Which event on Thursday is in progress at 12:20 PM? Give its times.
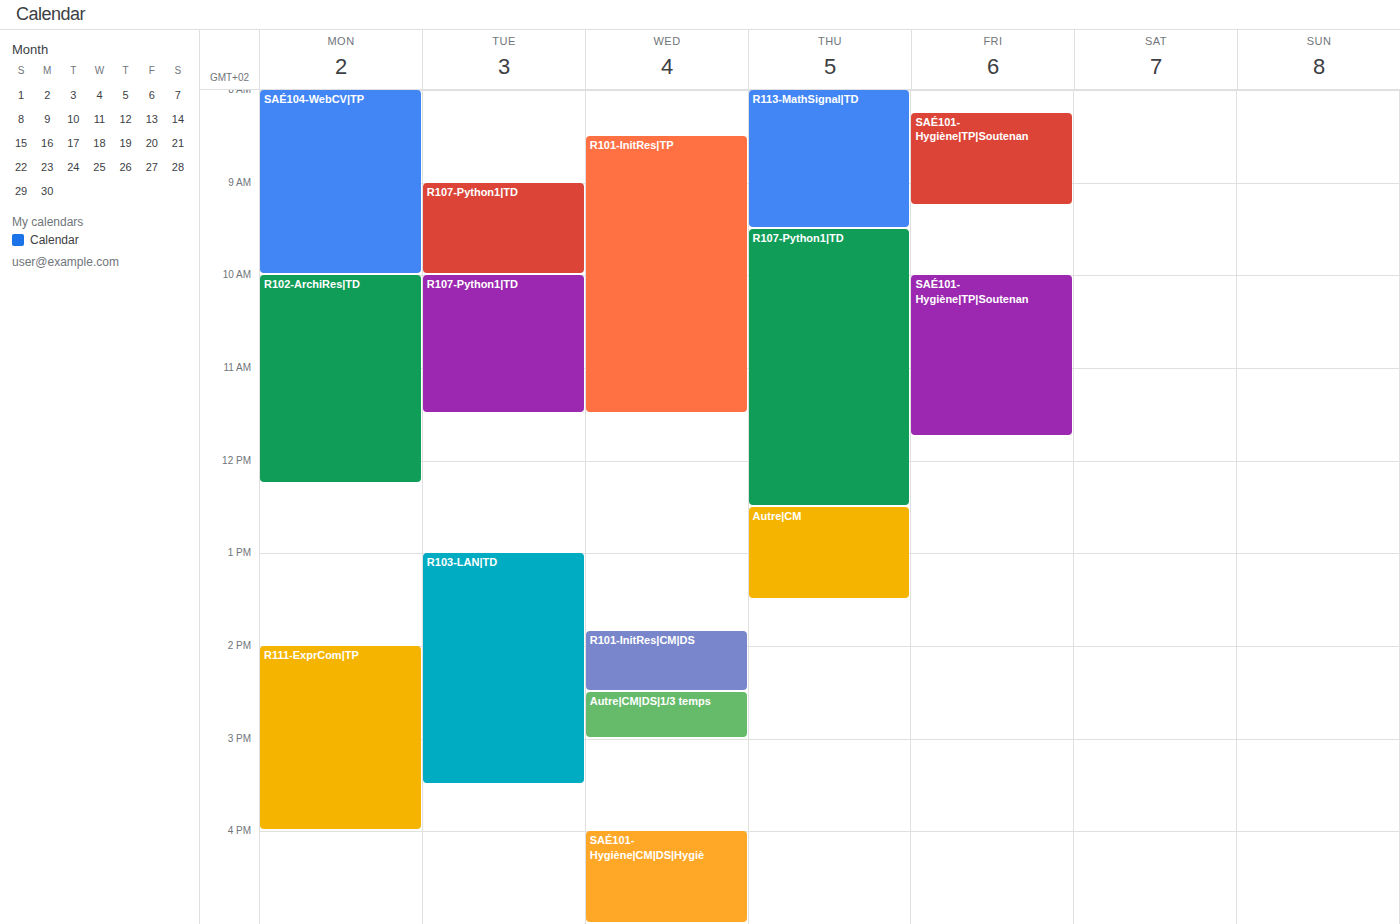
"R107-Python1|TD", 9:30 AM to 12:30 PM